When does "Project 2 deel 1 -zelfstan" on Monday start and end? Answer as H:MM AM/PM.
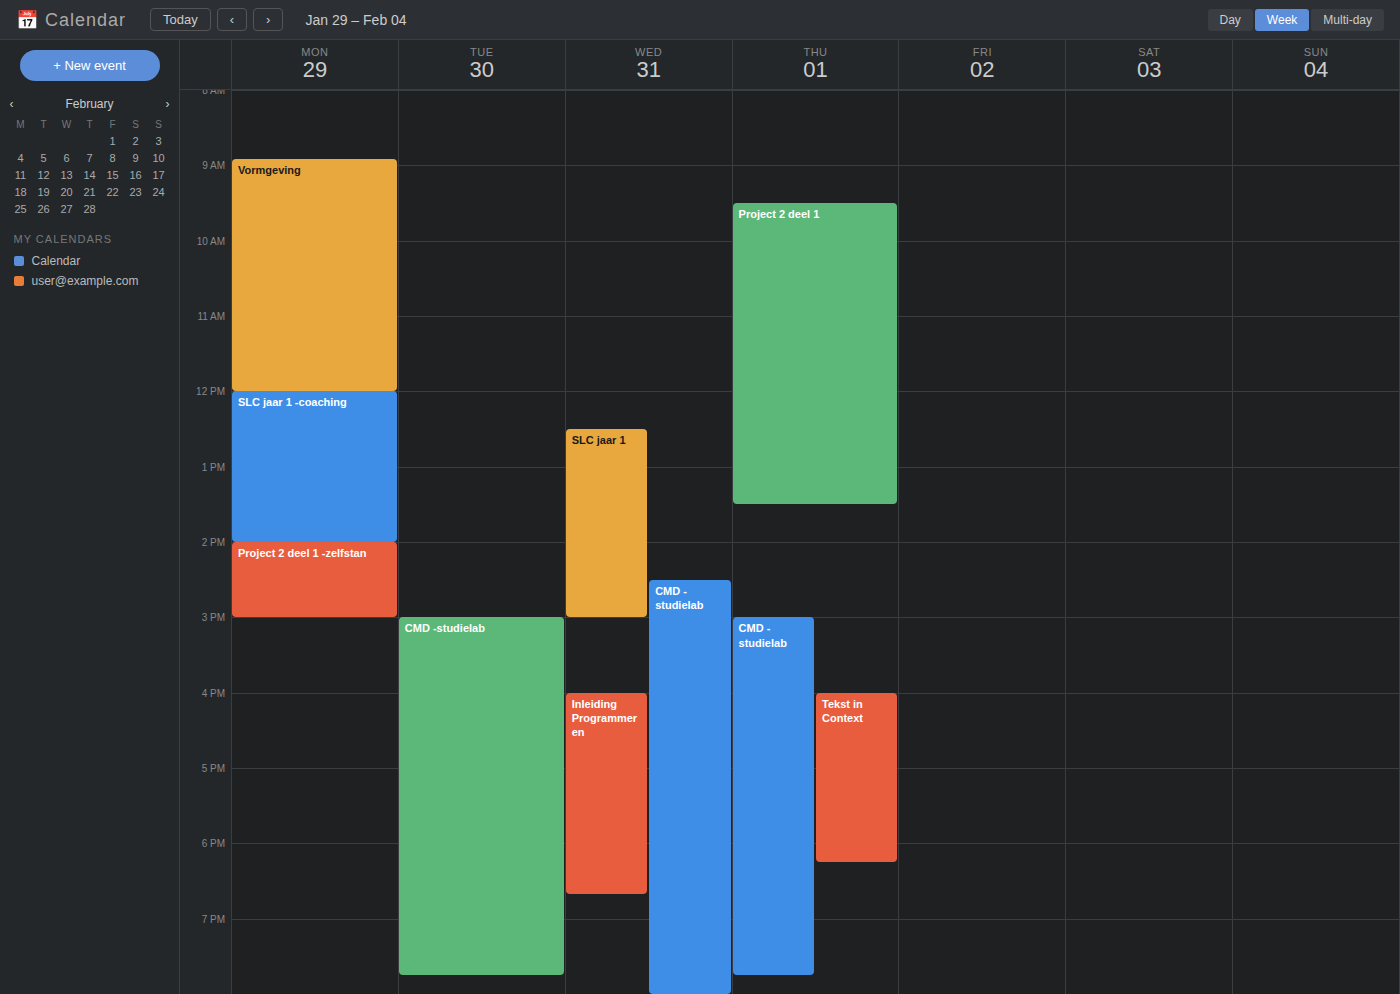
2:00 PM to 3:00 PM